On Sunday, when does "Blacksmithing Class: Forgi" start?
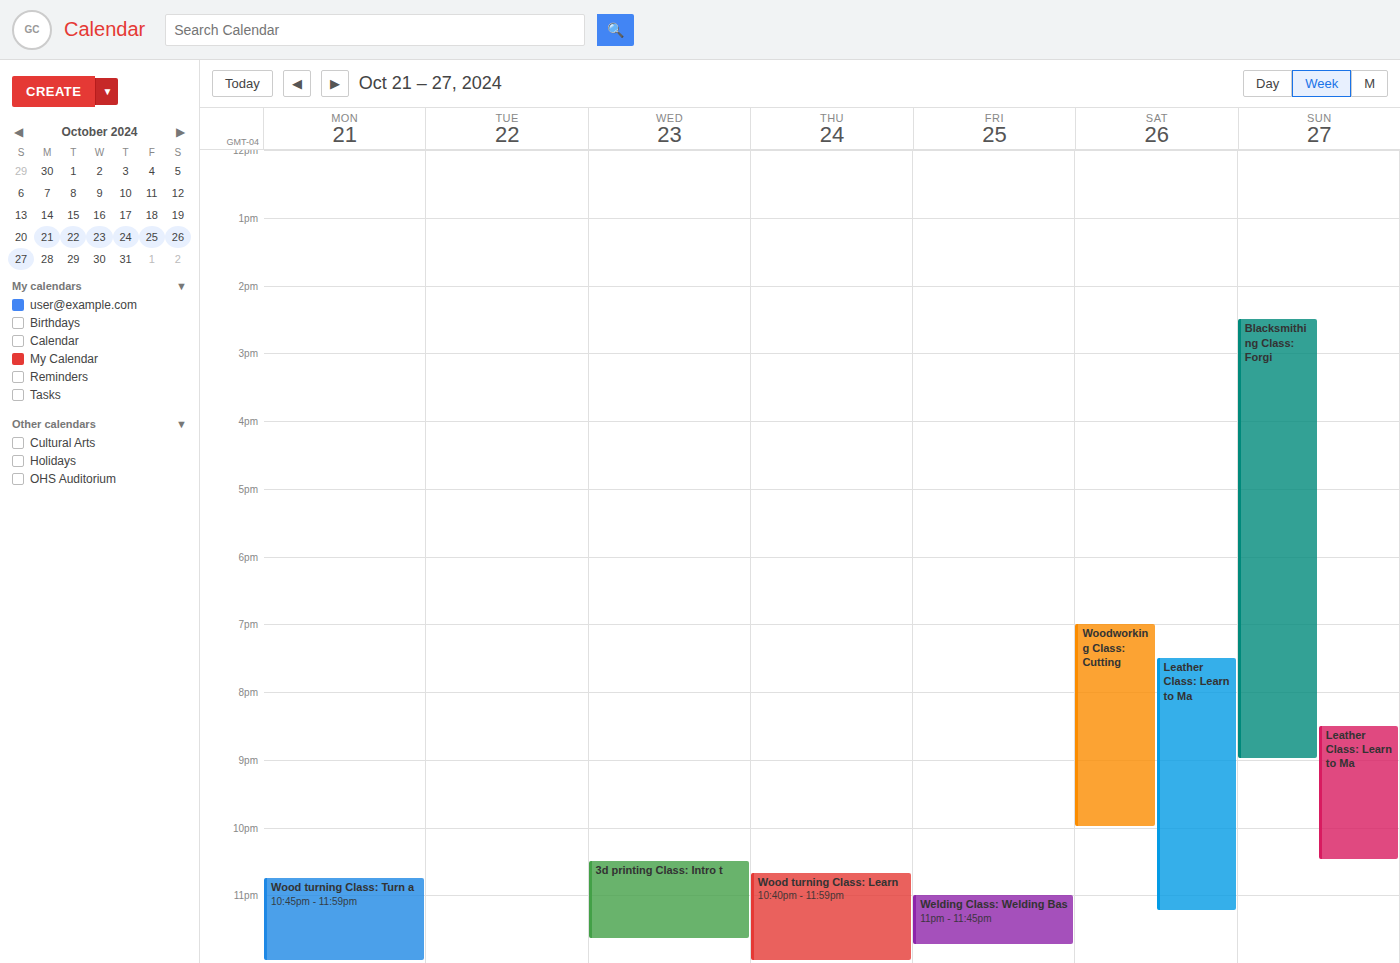
2:30 PM